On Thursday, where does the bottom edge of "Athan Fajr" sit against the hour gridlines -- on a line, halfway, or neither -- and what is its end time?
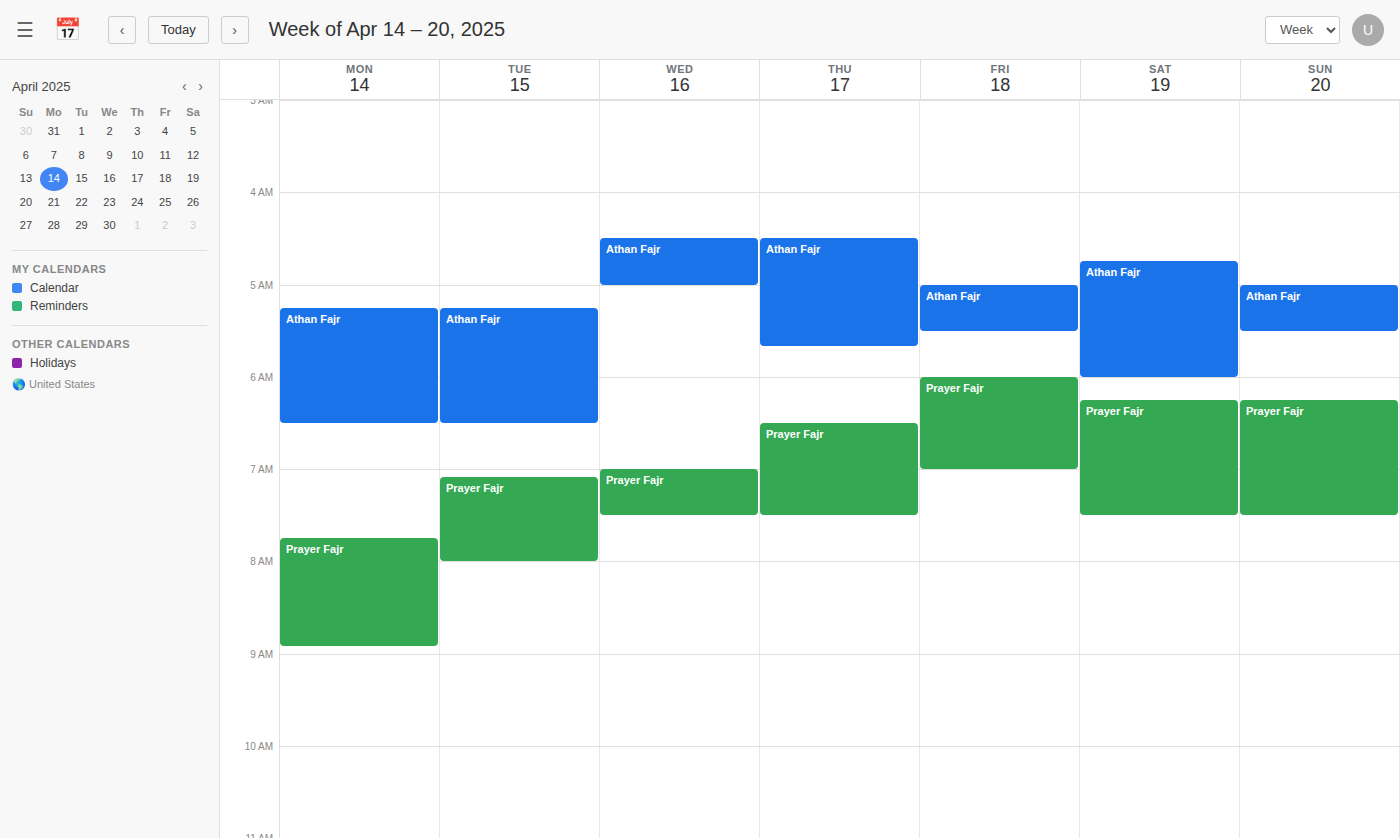
5:40 AM -- neither: 40 minutes below the 5 AM line and 20 minutes above the 6 AM line.